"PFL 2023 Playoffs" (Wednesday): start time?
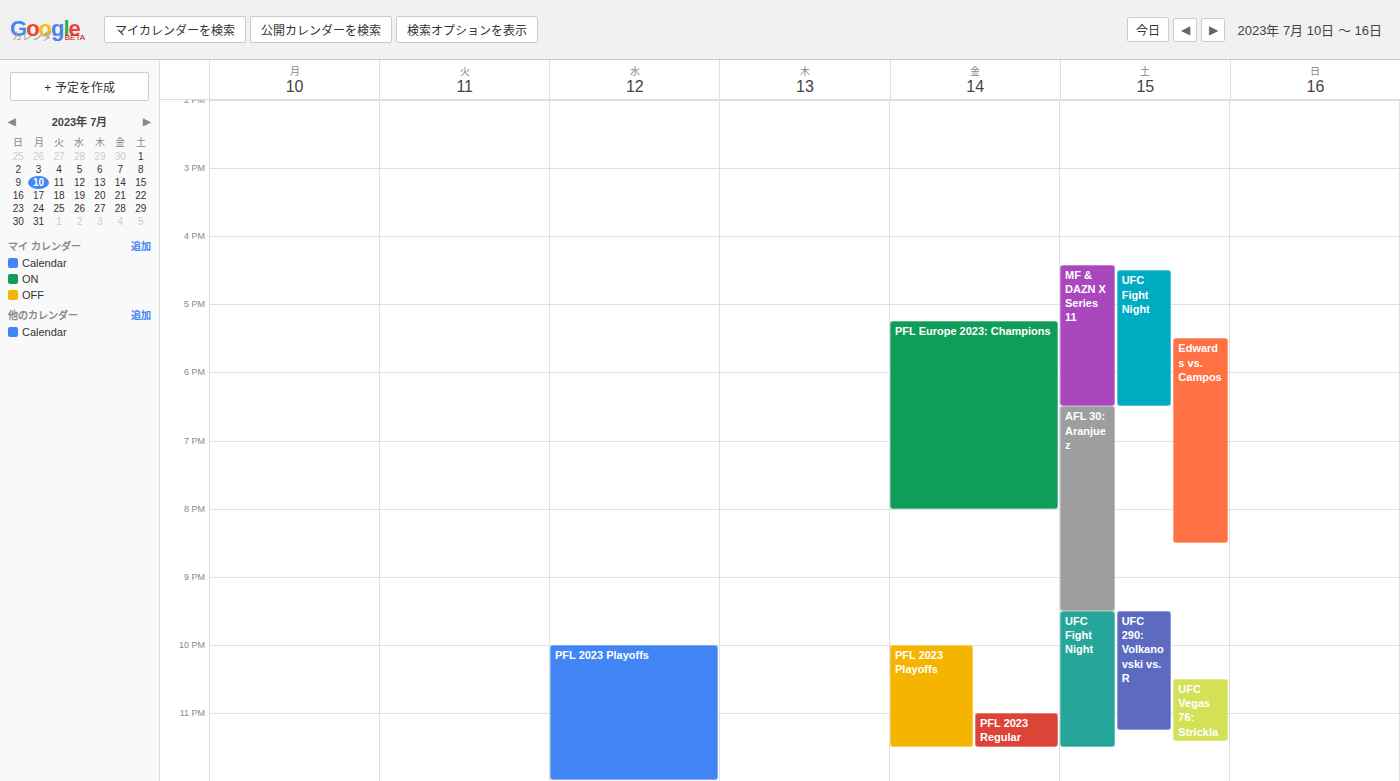
10:00 PM